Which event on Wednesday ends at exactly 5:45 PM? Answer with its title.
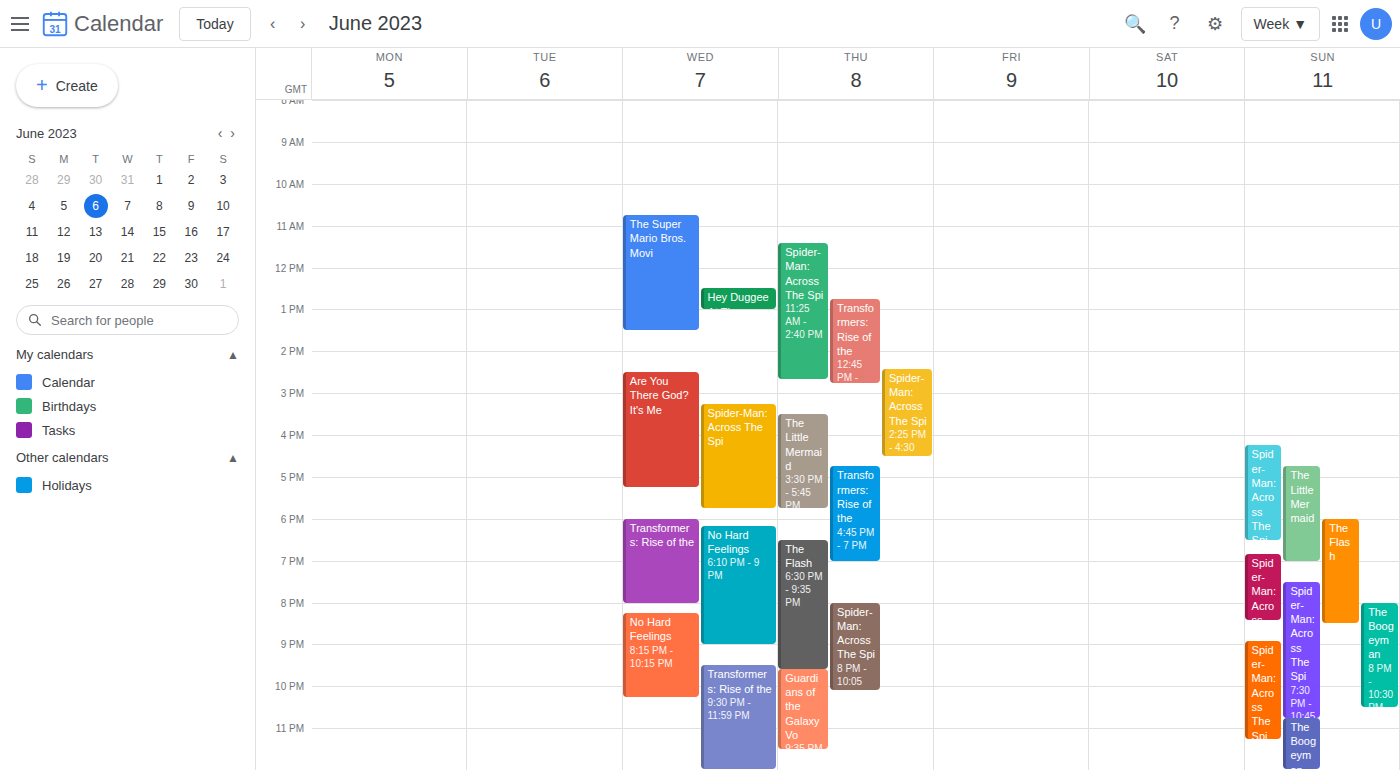
"Spider-Man: Across The Spi"